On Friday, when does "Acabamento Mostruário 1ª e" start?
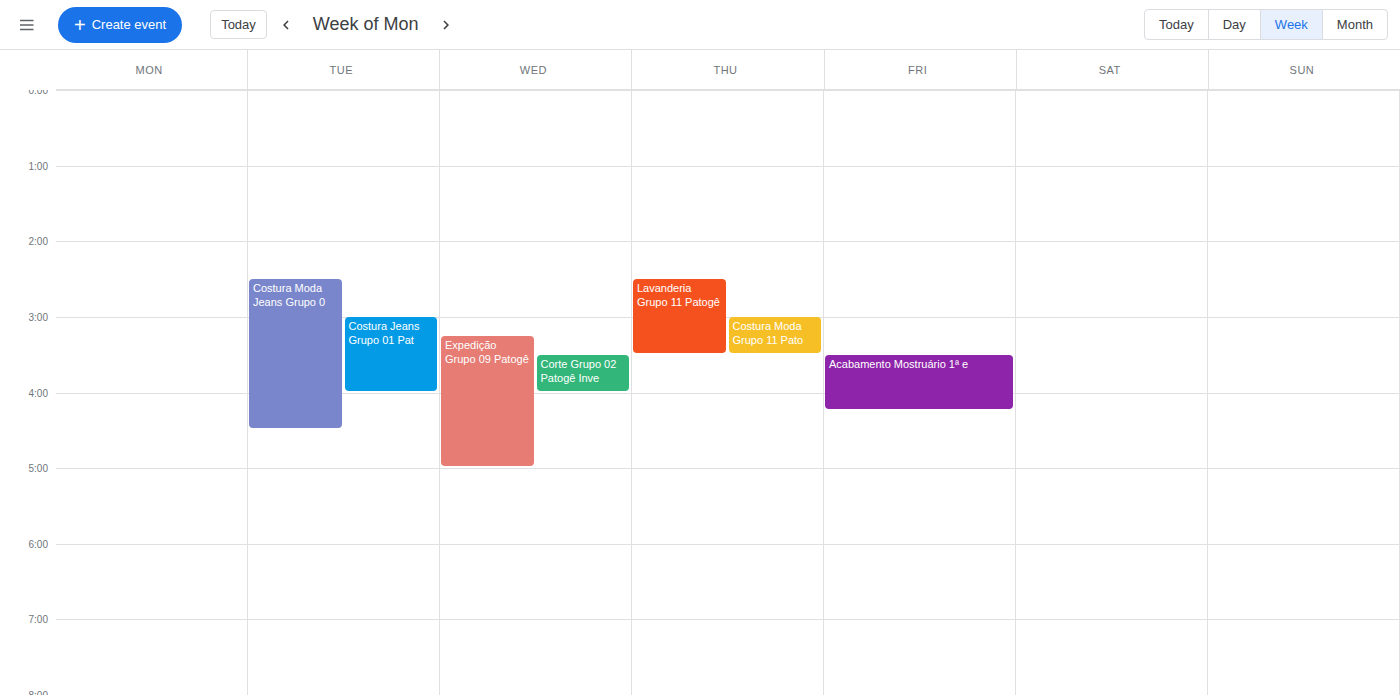
3:30 AM